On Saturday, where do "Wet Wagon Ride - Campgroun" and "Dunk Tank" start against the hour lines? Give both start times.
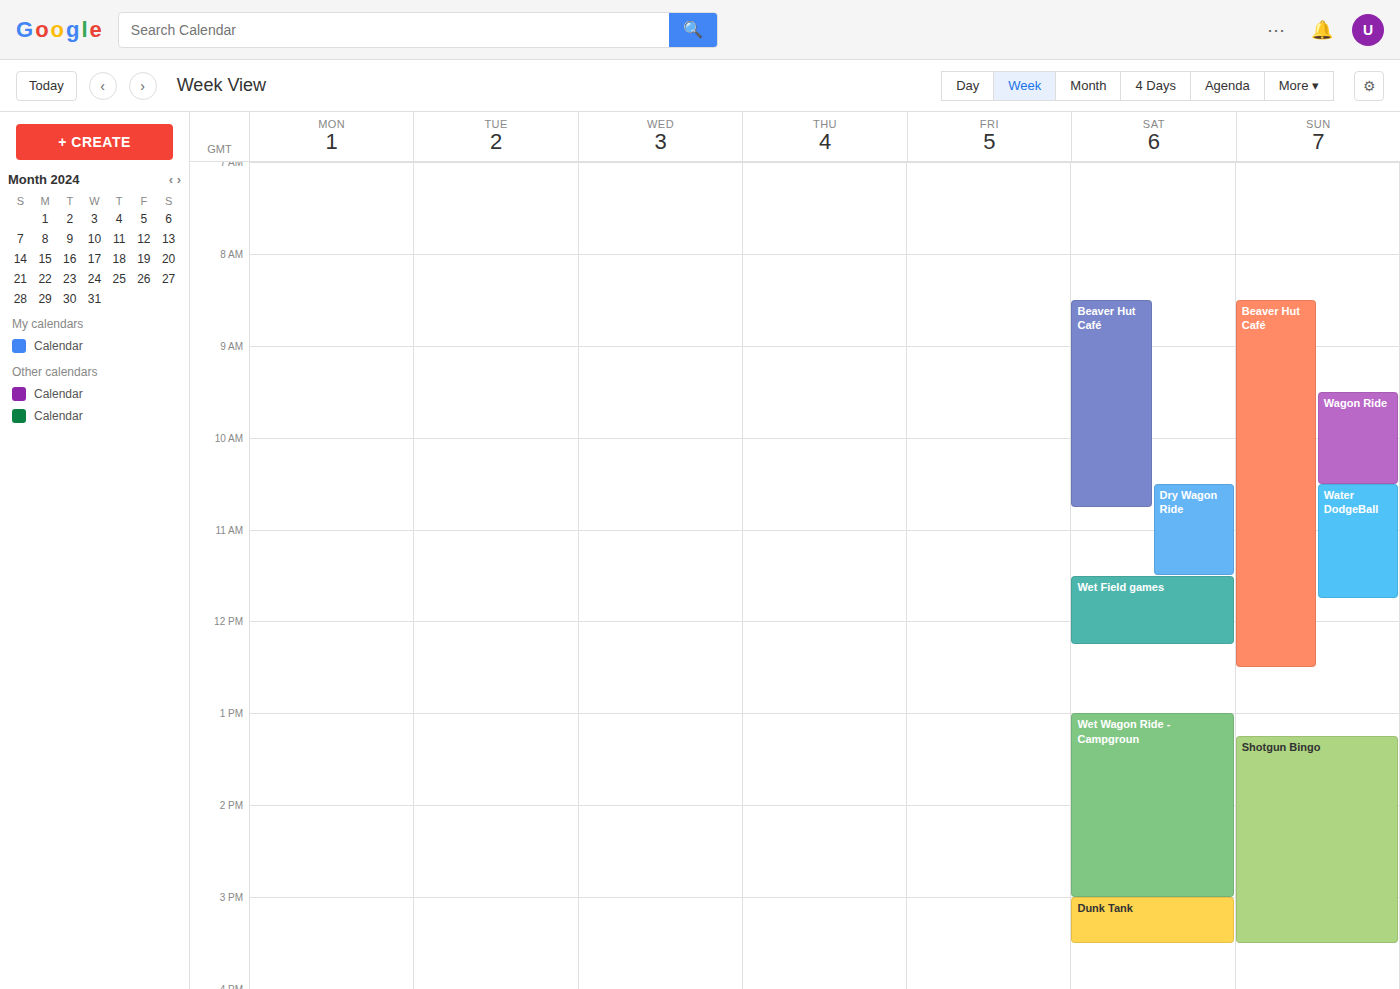
"Wet Wagon Ride - Campgroun": 1:00 PM, exactly on the 1 PM line. "Dunk Tank": 3:00 PM, exactly on the 3 PM line.